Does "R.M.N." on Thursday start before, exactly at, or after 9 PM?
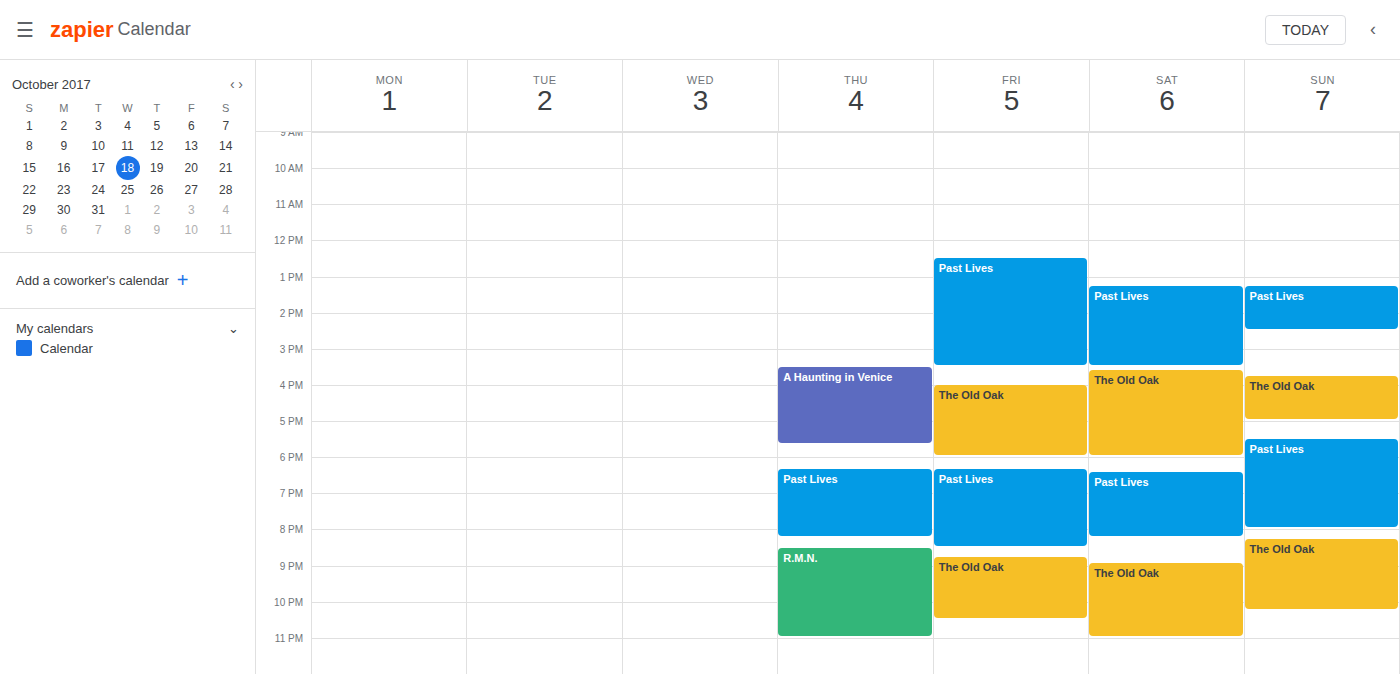
8:30 PM -- before 9 PM, 30 minutes above the 9 PM line.